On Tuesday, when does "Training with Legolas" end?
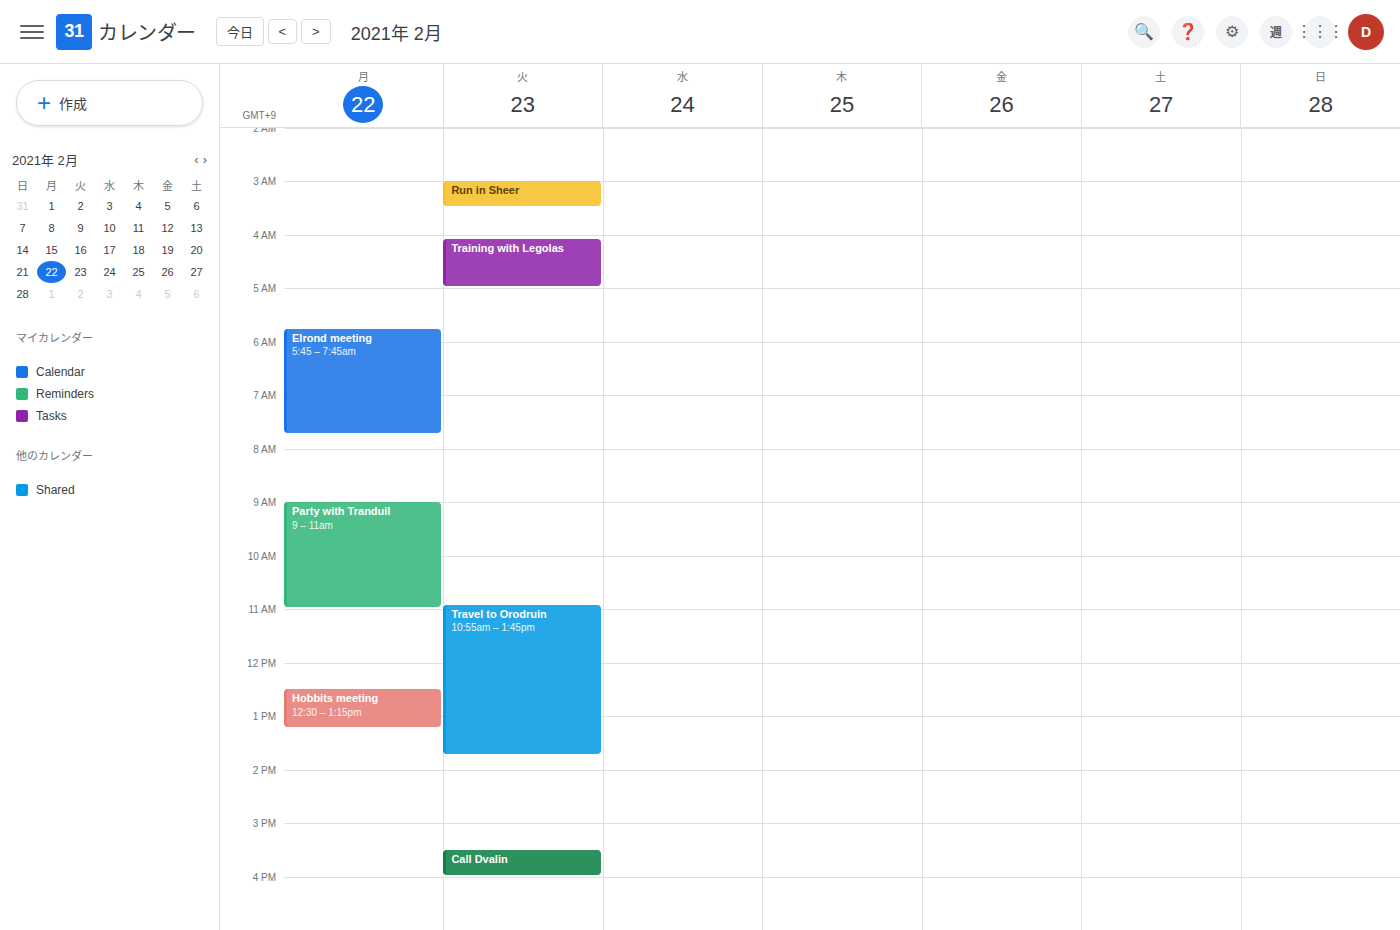
5:00 AM